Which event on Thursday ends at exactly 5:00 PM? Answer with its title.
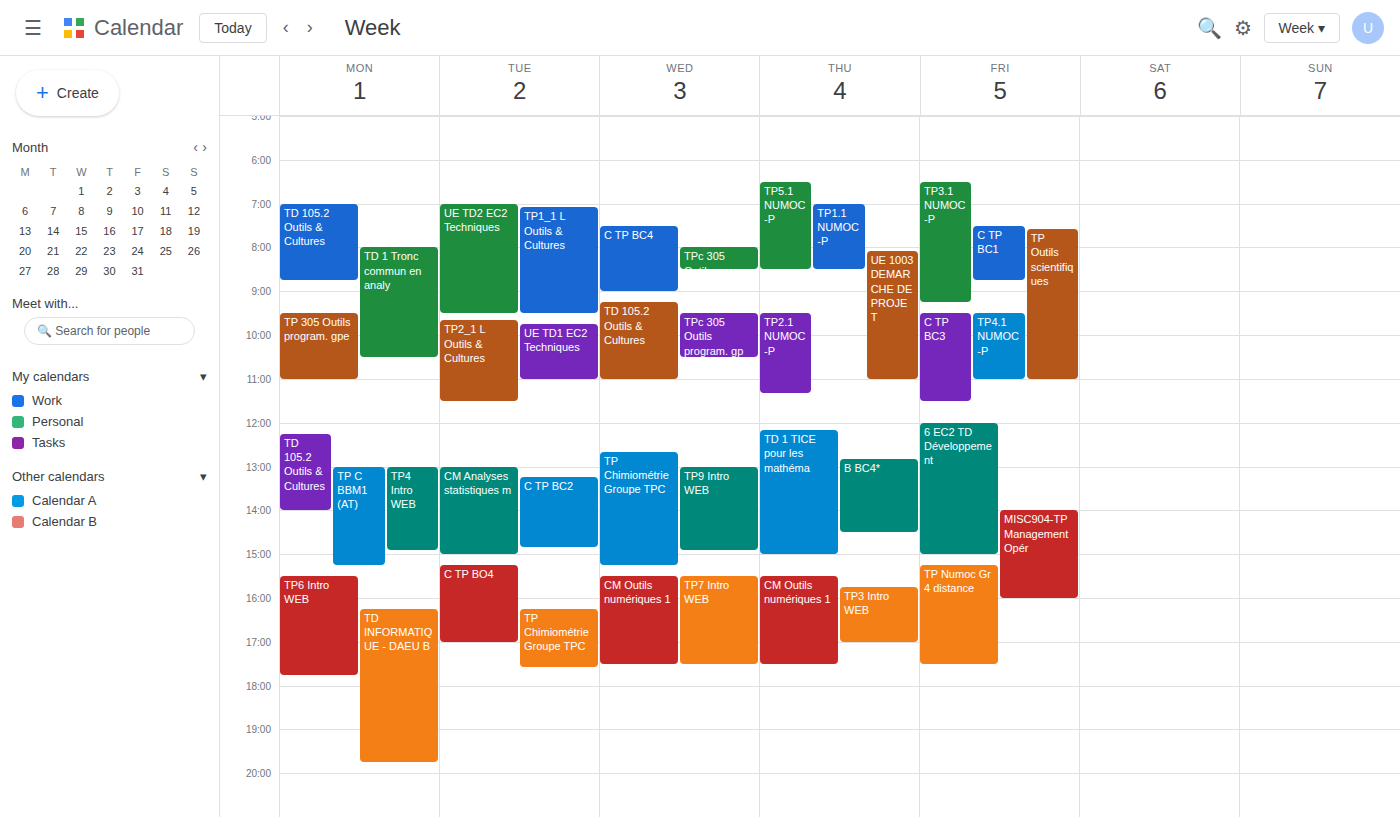
"TP3 Intro WEB"